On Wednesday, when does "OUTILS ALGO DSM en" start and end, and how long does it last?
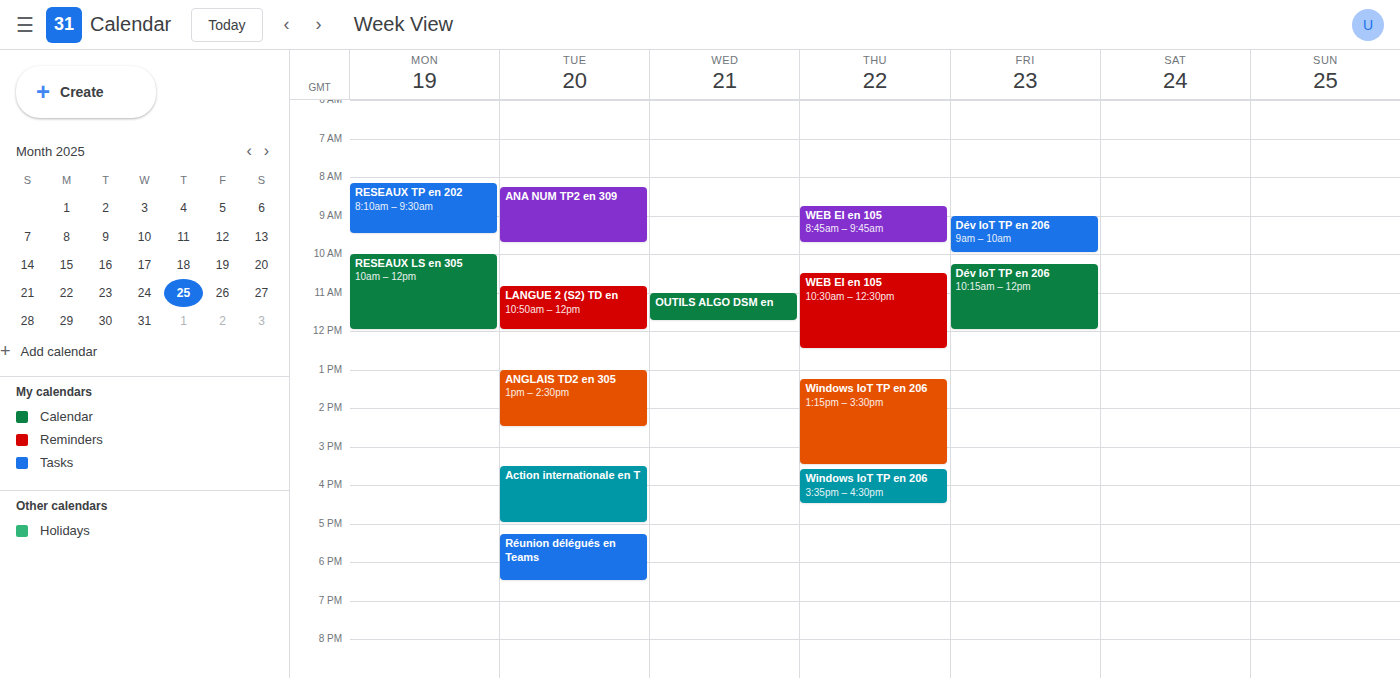
11:00 AM to 11:45 AM, 45 minutes